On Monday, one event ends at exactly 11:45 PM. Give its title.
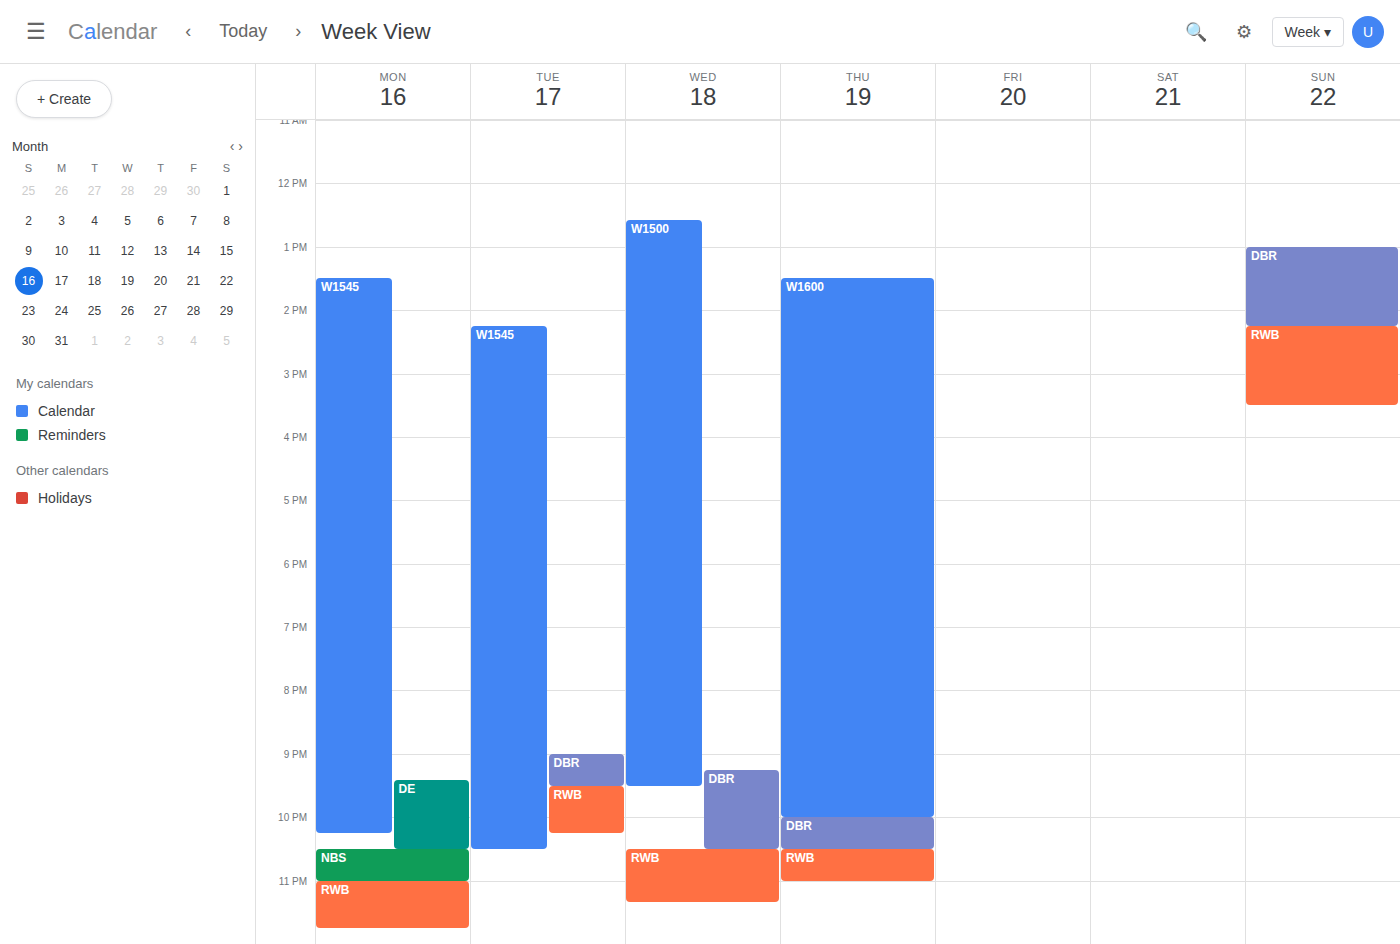
"RWB"